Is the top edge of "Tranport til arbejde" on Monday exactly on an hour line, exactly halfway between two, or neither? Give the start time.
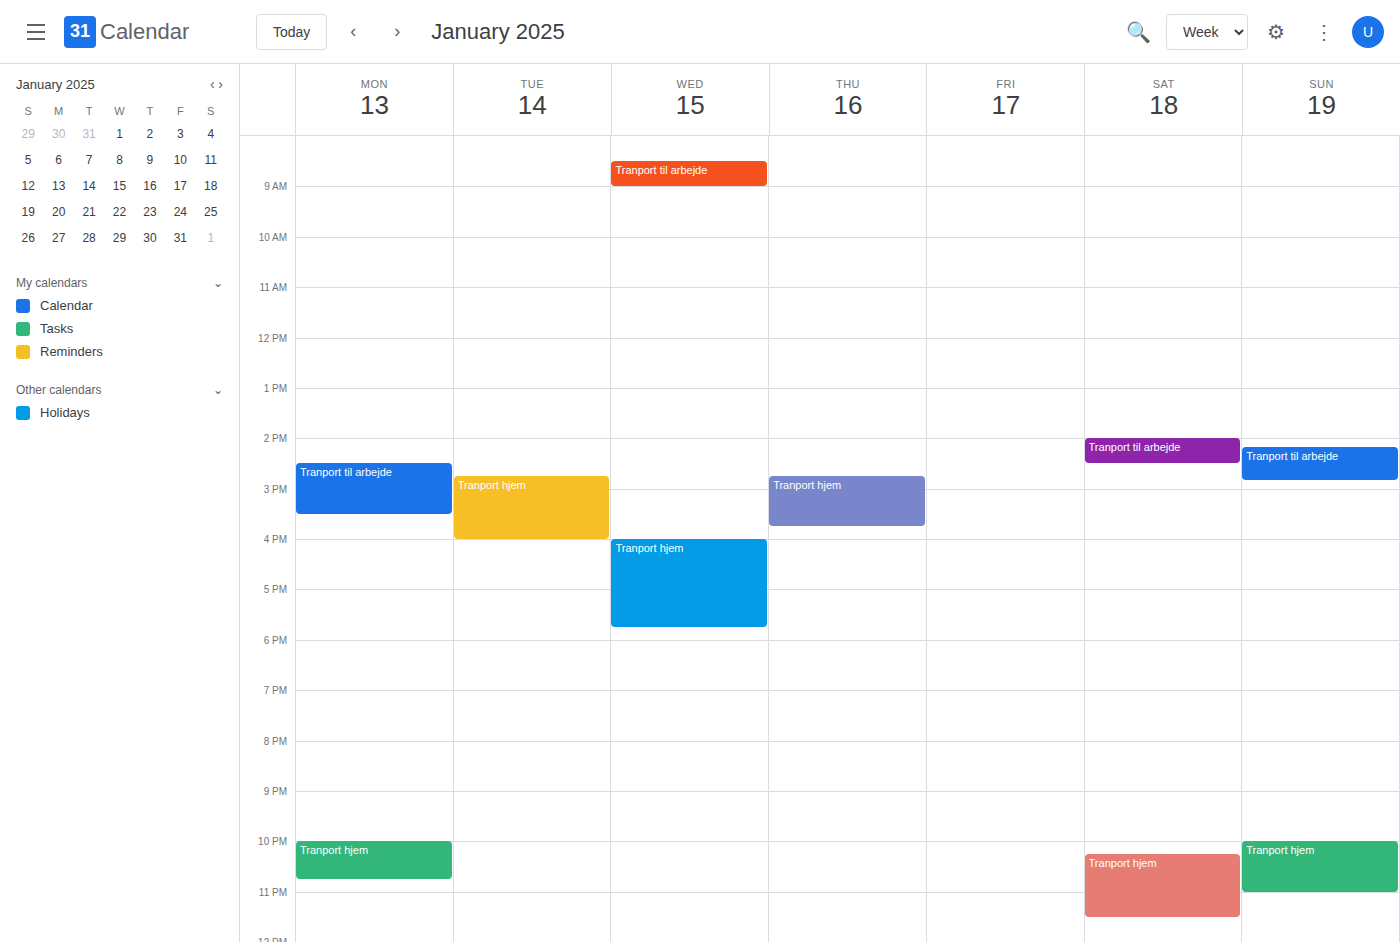
2:30 PM -- halfway between the 2 PM and 3 PM lines.